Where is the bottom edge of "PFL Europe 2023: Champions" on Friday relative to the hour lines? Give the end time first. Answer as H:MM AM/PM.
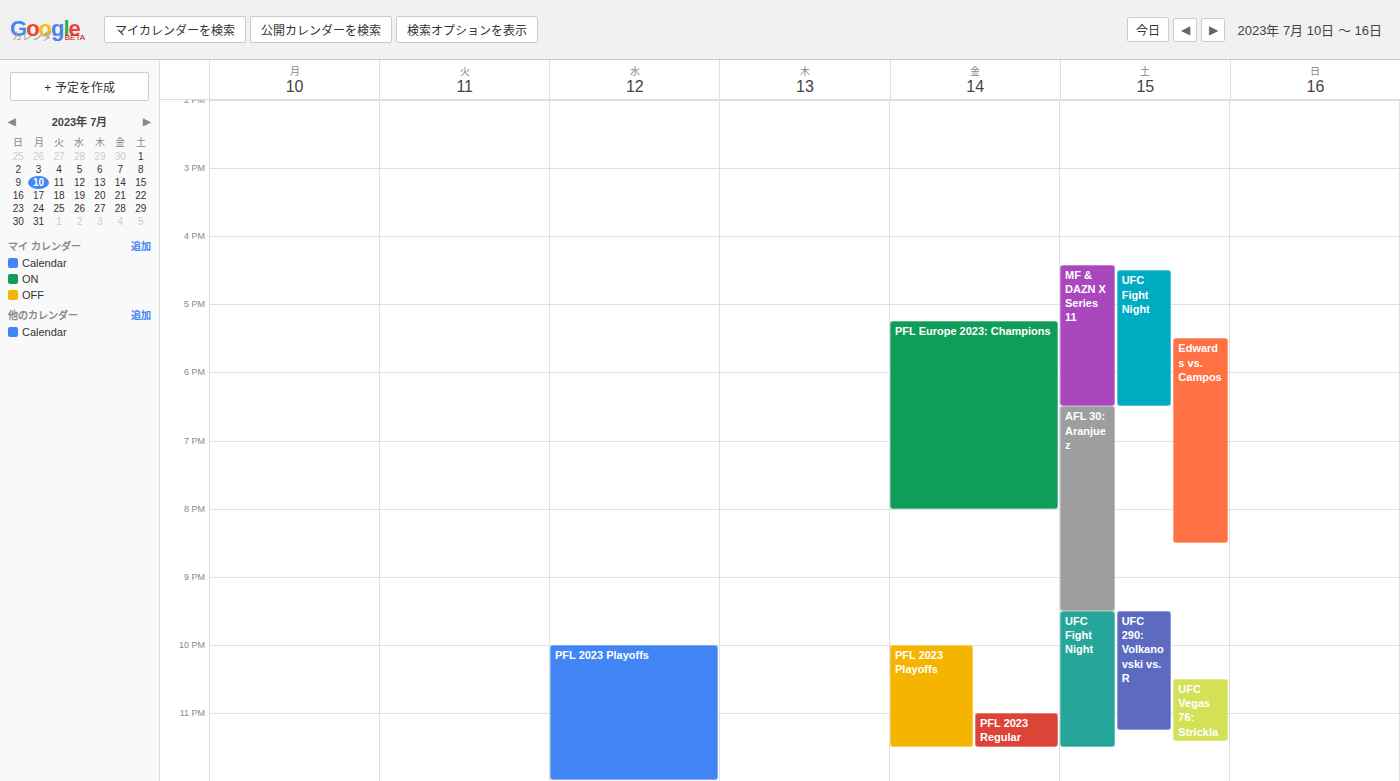
8:00 PM -- exactly on the 8 PM line.